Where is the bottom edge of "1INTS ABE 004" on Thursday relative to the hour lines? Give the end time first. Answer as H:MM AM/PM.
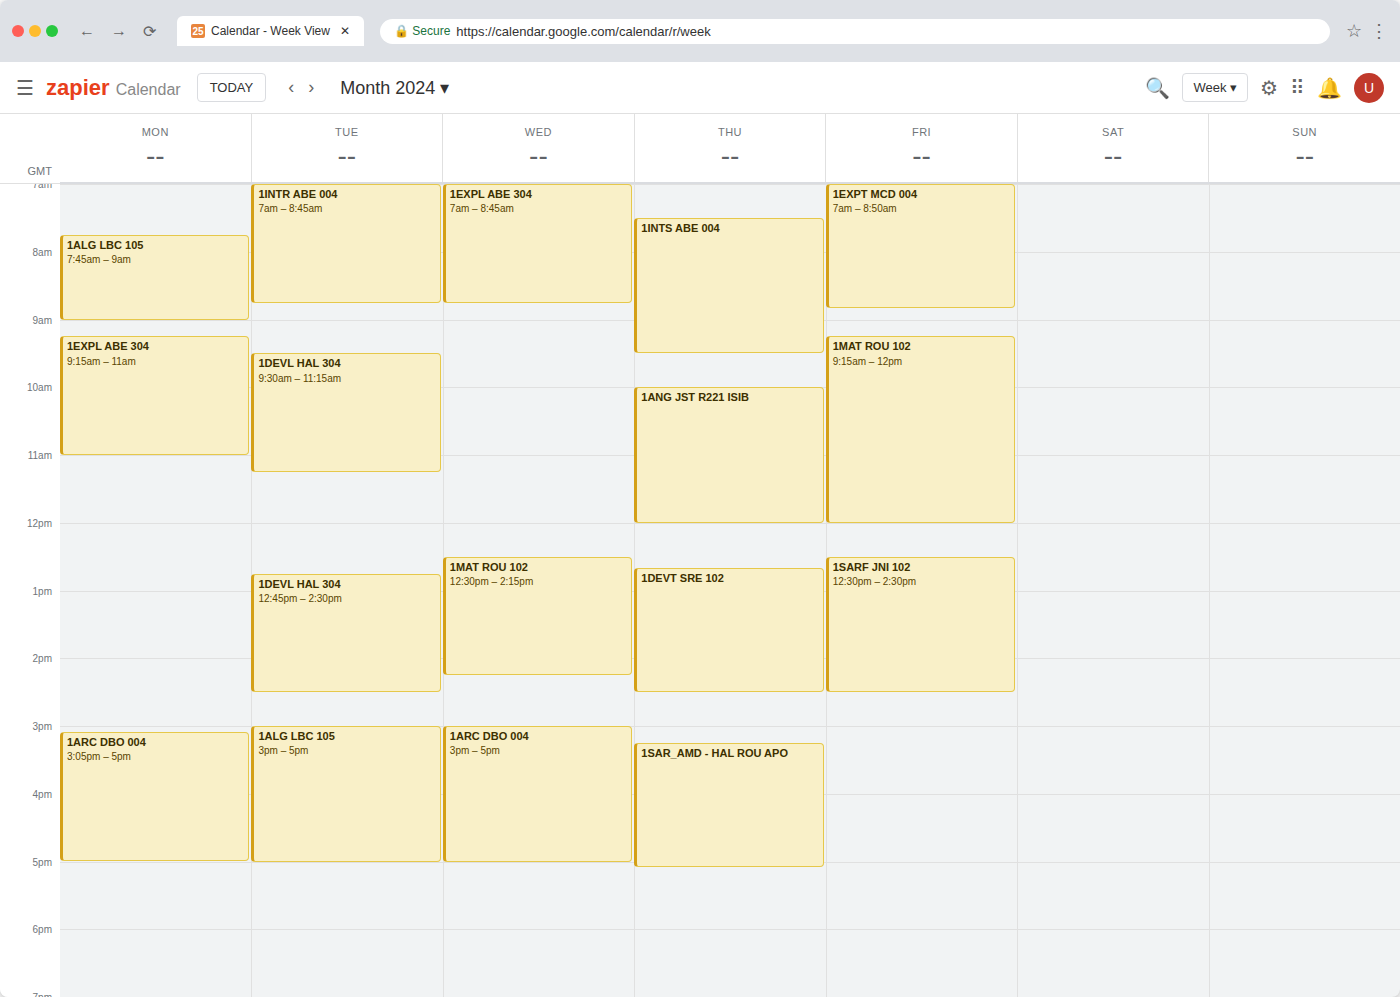
9:30 AM -- halfway between the 9 AM and 10 AM lines.